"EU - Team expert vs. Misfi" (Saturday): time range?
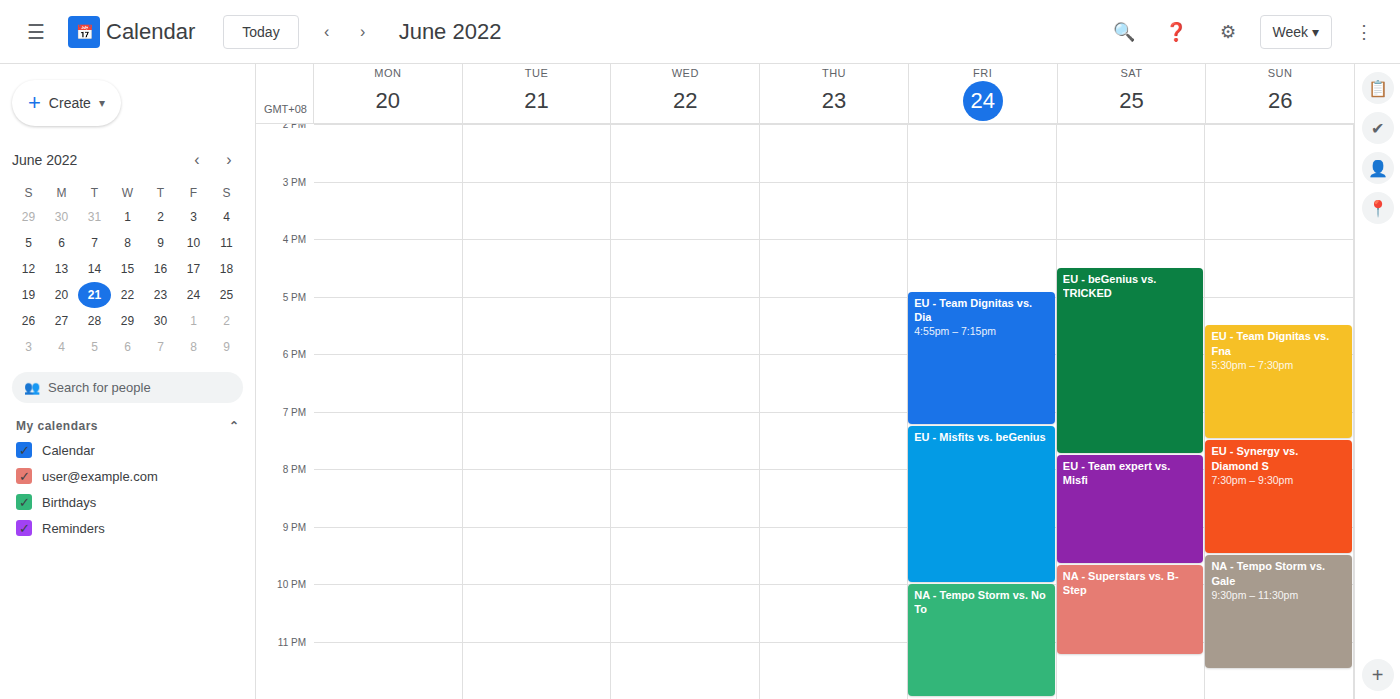
7:45 PM to 9:40 PM